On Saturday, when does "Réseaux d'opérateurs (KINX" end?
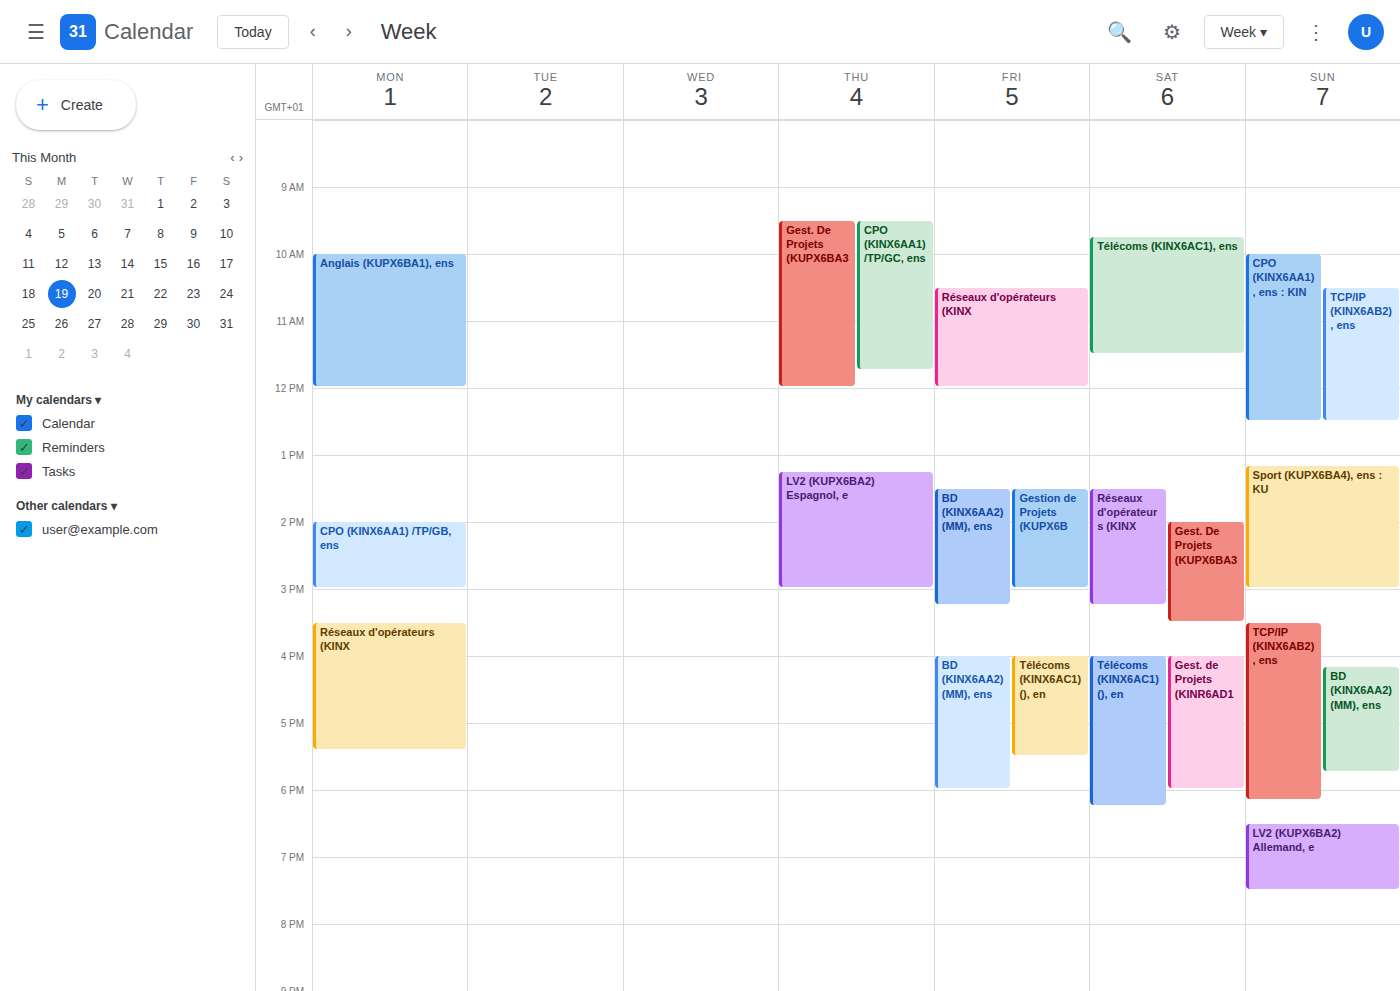
3:15 PM